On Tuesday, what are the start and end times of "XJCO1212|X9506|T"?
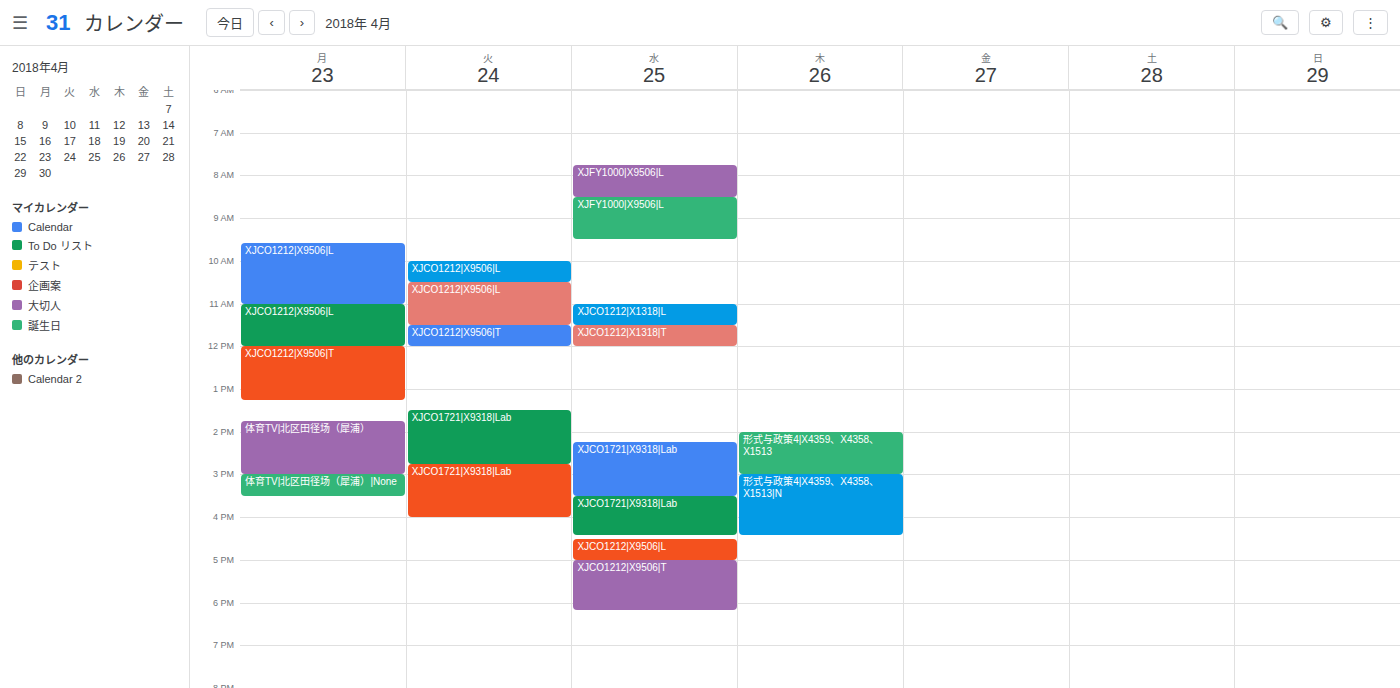
11:30 AM to 12:00 PM